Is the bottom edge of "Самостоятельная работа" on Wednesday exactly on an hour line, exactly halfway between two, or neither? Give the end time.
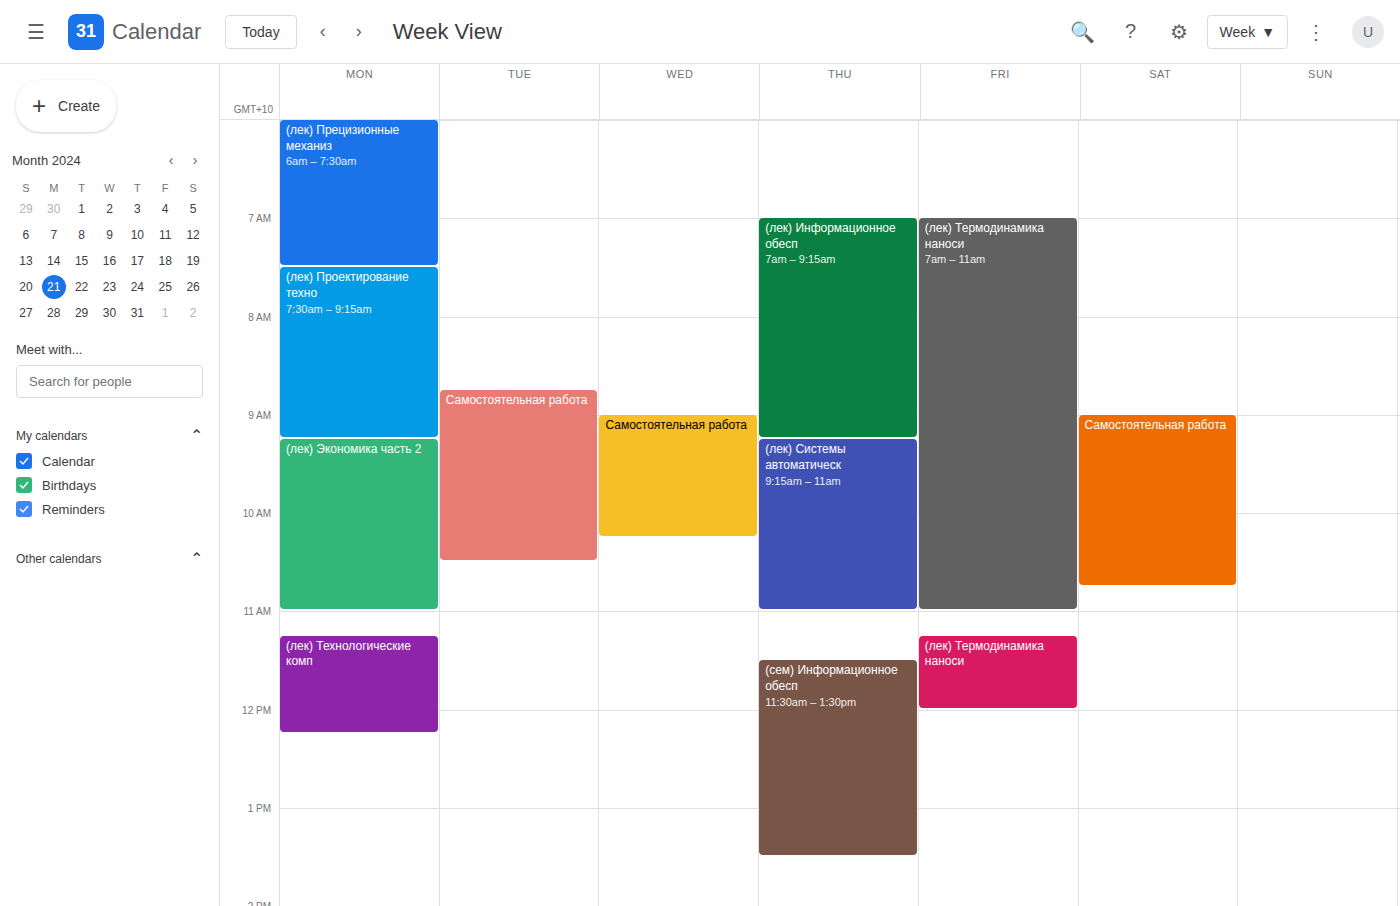
10:15 AM -- neither: a quarter of the way from the 10 AM line to the 11 AM line.